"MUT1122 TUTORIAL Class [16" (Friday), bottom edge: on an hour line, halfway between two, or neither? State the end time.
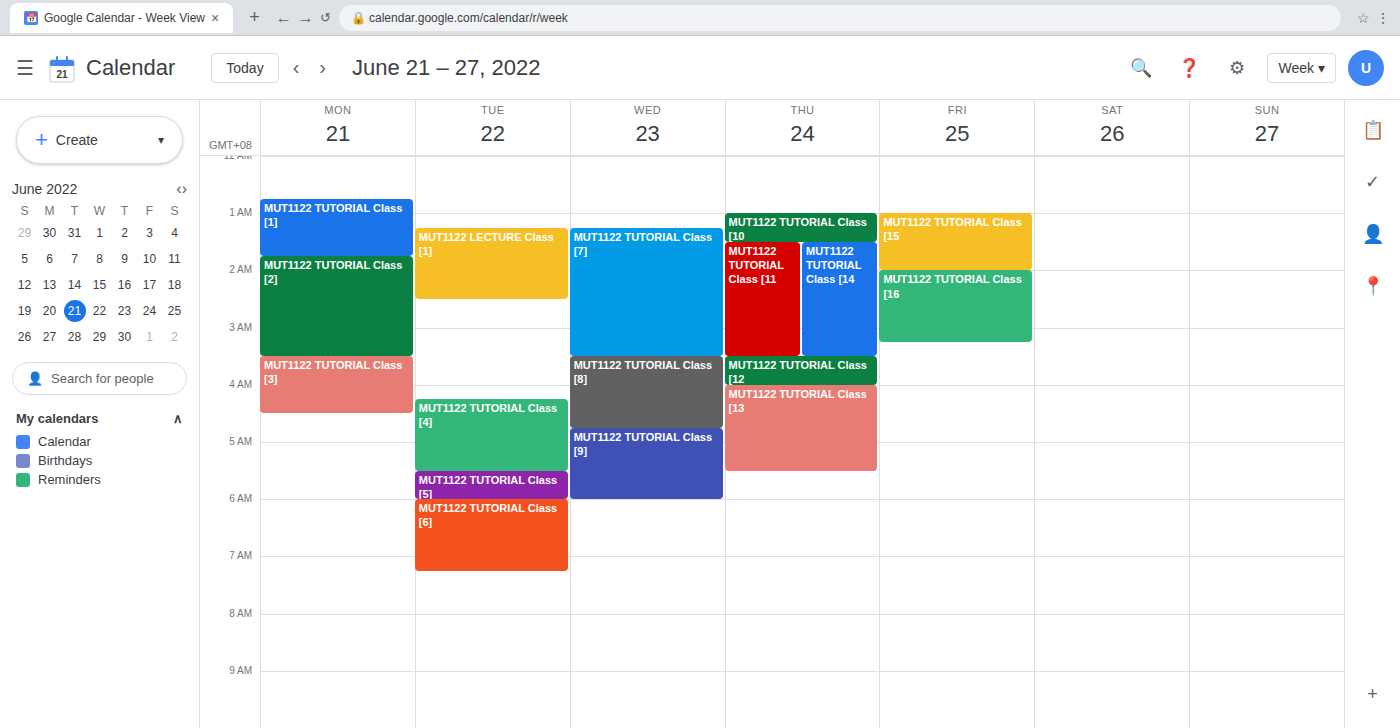
3:15 AM -- neither: a quarter of the way from the 3 AM line to the 4 AM line.